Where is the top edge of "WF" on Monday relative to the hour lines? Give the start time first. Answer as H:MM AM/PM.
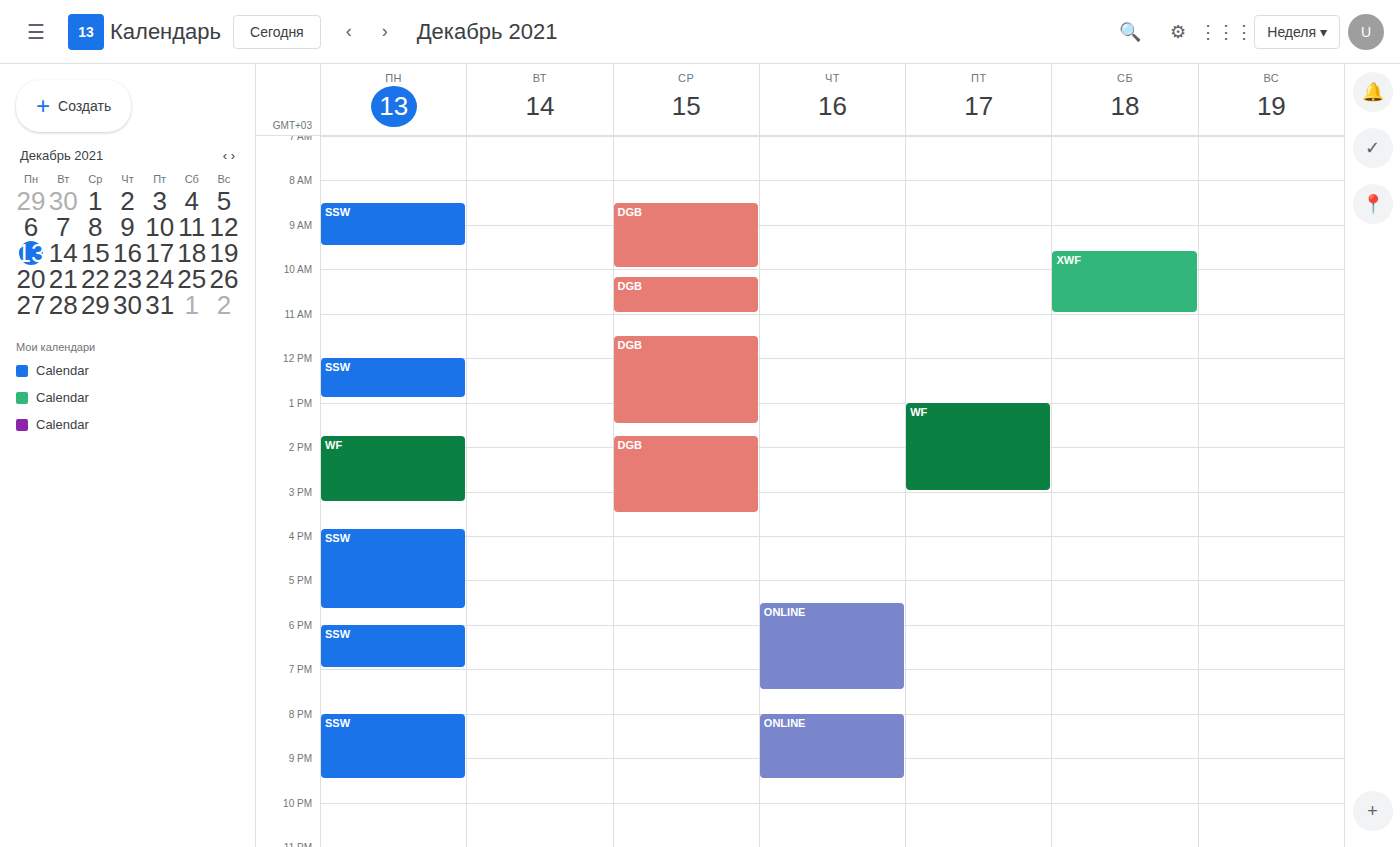
1:45 PM -- neither: three quarters of the way from the 1 PM line to the 2 PM line.